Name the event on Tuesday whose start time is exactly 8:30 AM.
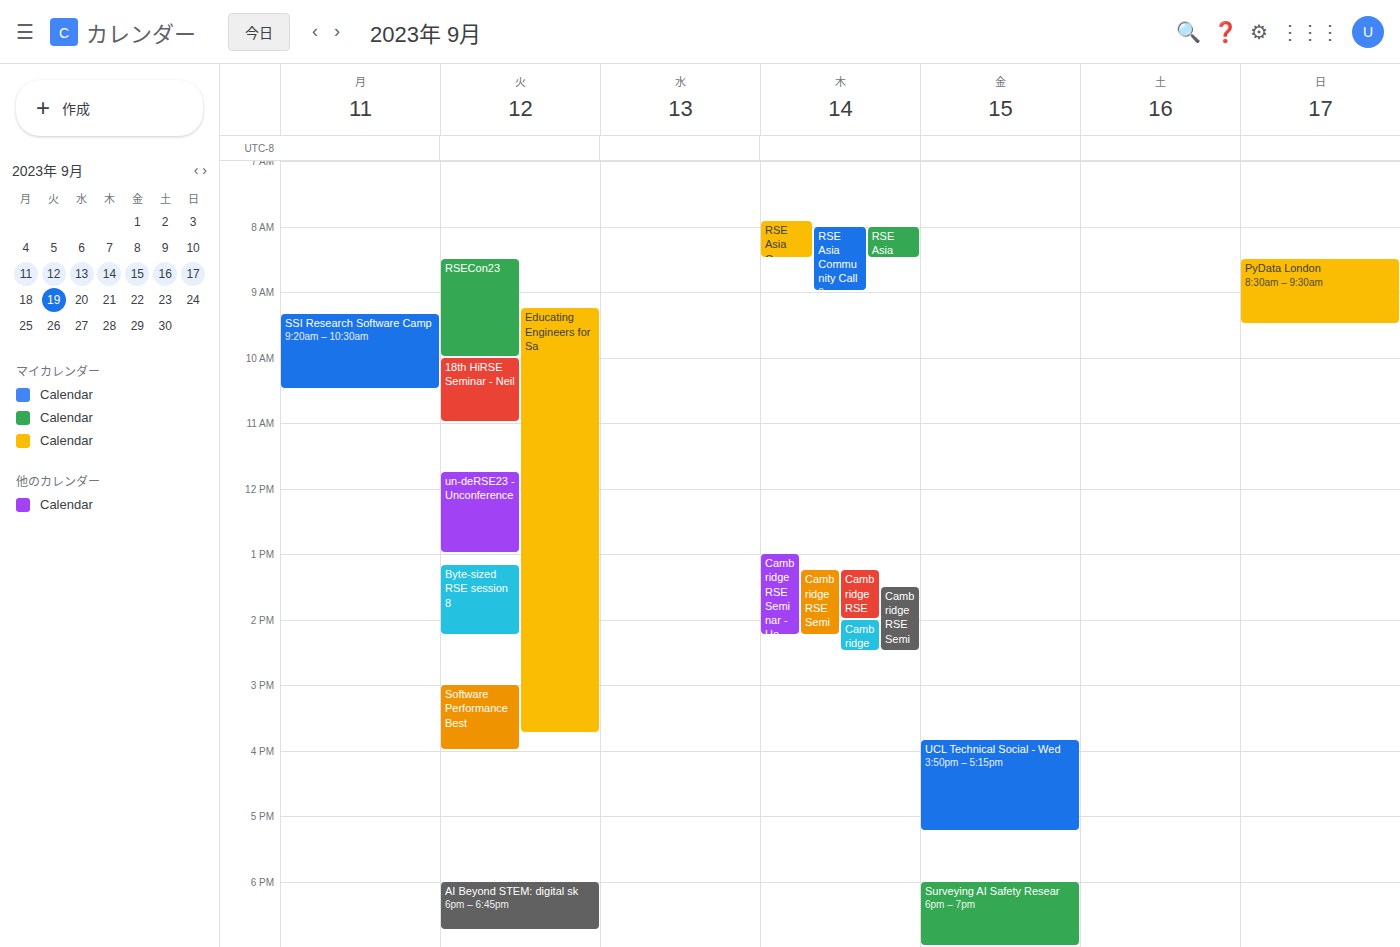
"RSECon23"